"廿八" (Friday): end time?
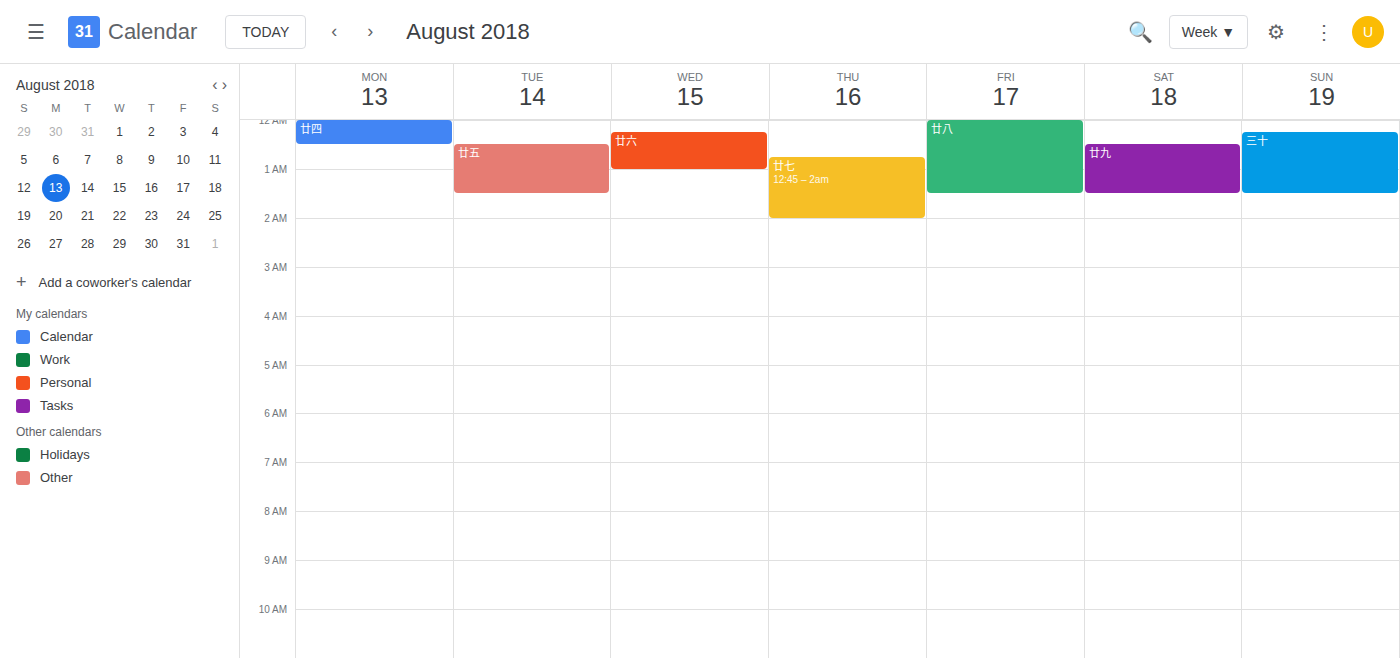
01:30